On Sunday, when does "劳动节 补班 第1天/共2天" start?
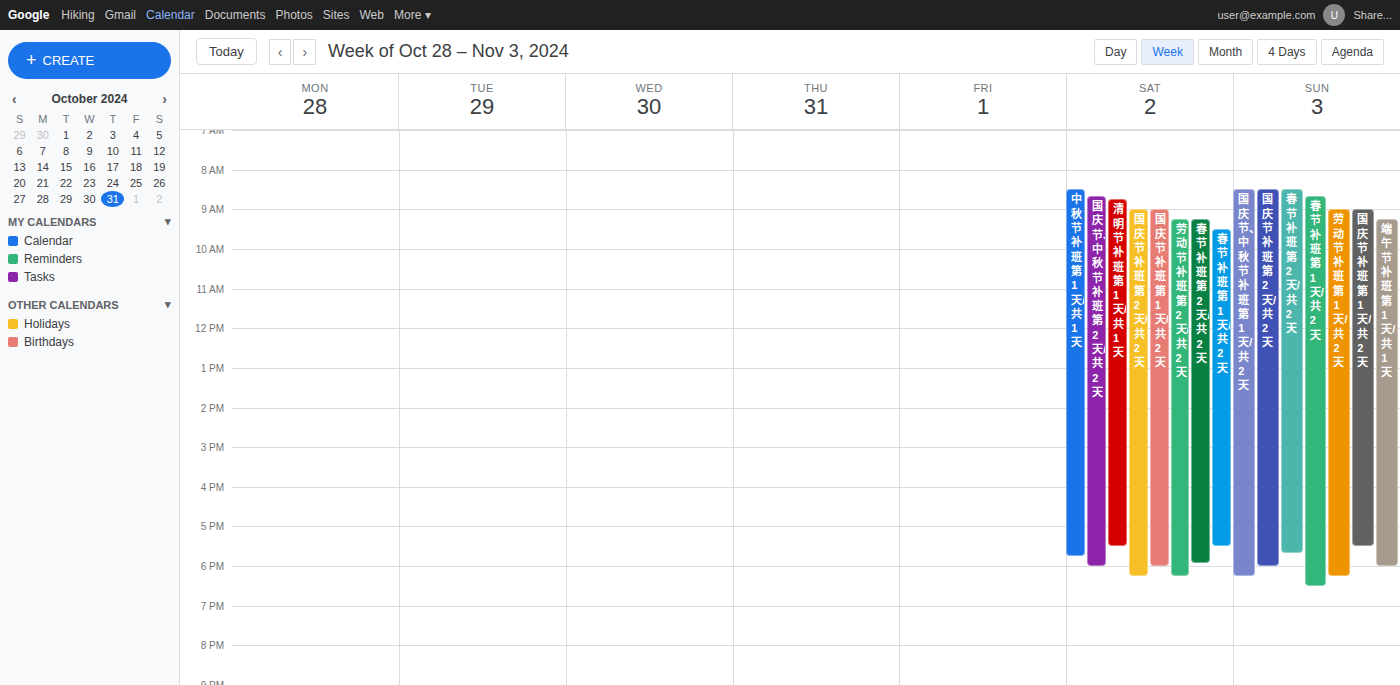
9:00 AM